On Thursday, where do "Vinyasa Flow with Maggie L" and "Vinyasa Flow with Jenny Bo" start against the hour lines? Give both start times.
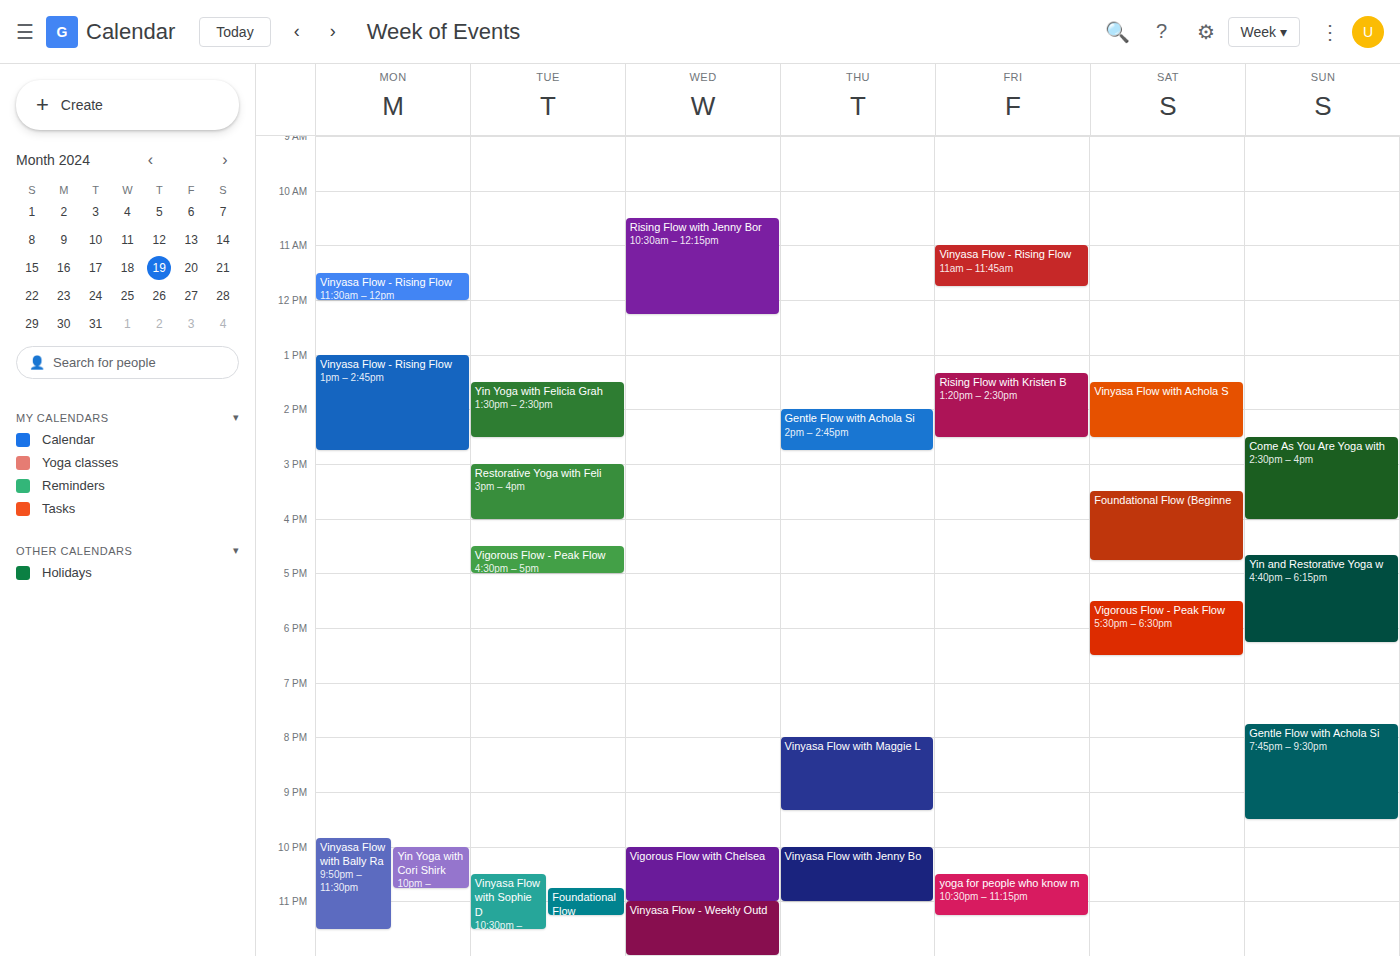
"Vinyasa Flow with Maggie L": 8:00 PM, exactly on the 8 PM line. "Vinyasa Flow with Jenny Bo": 10:00 PM, exactly on the 10 PM line.